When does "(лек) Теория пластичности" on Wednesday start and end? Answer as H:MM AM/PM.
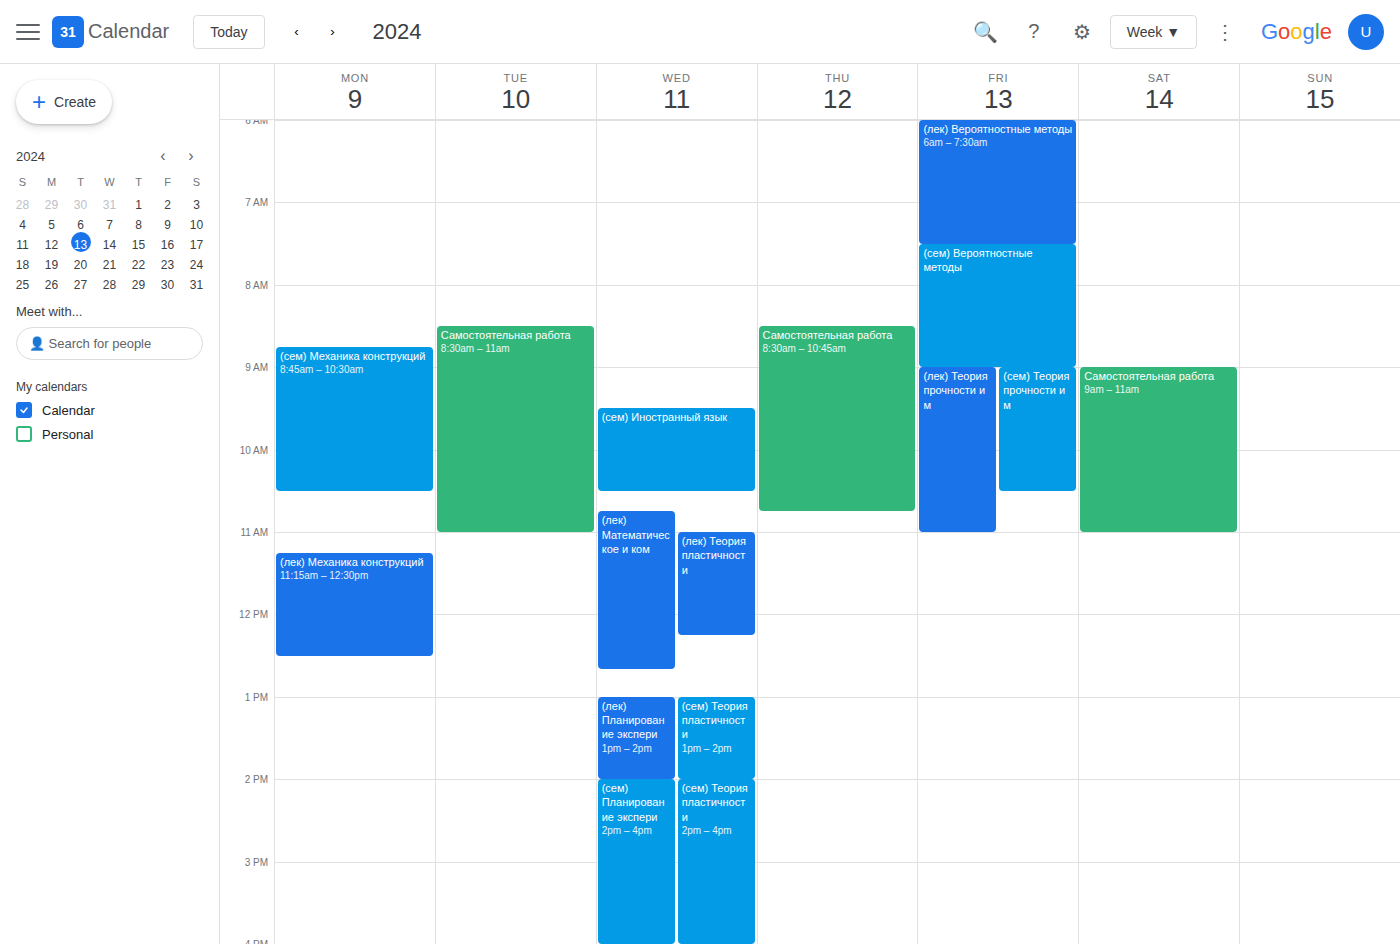
11:00 AM to 12:15 PM